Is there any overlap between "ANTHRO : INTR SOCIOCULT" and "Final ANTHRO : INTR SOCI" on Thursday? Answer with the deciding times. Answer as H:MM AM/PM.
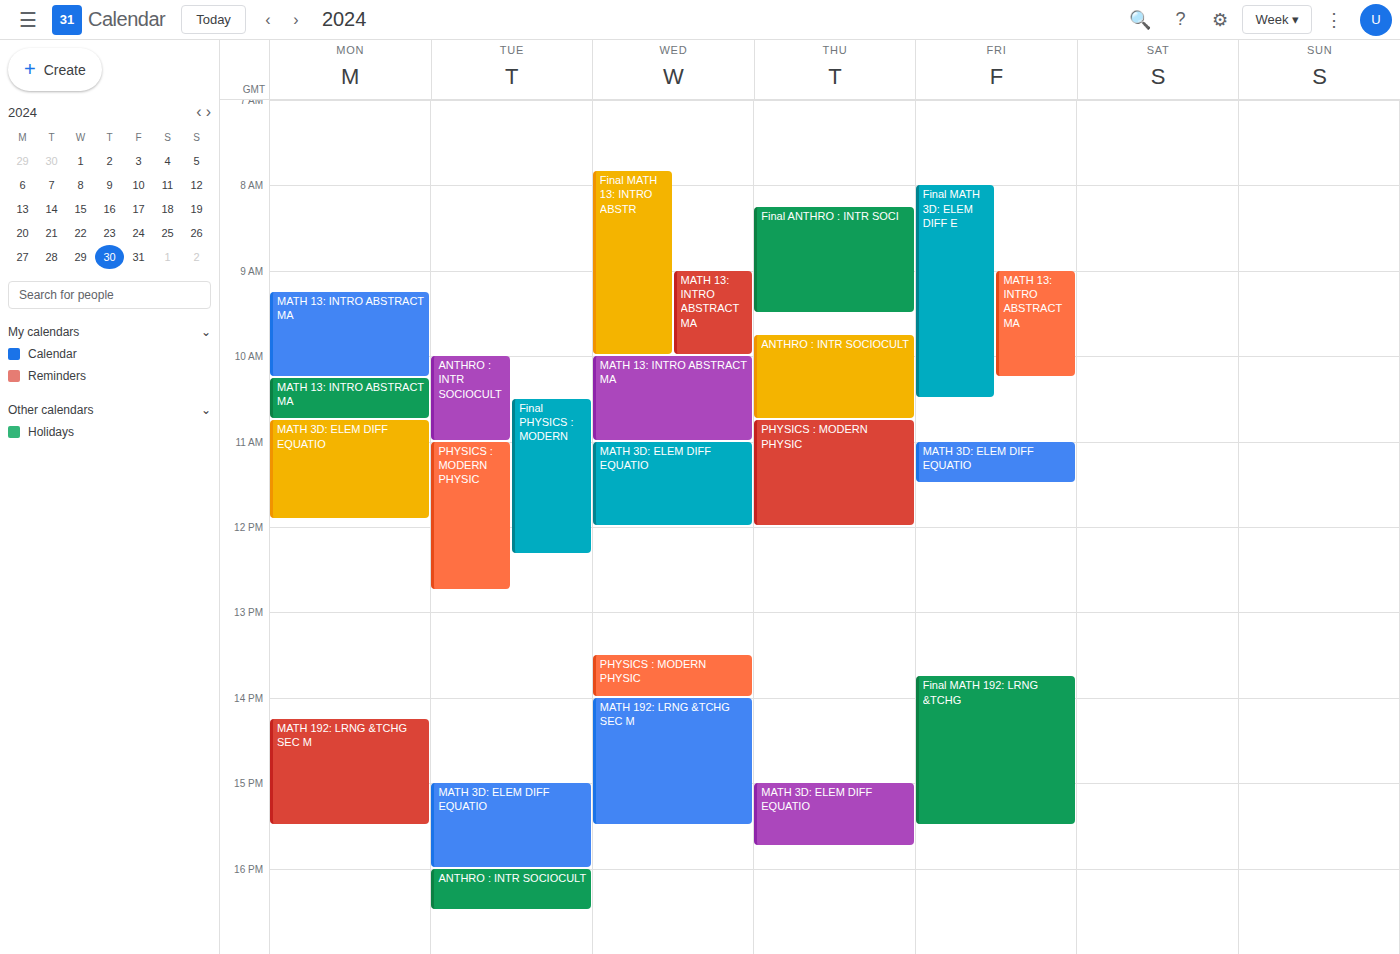
"Final ANTHRO : INTR SOCI" ends at 9:30 AM and "ANTHRO : INTR SOCIOCULT" starts at 9:45 AM -- no overlap.